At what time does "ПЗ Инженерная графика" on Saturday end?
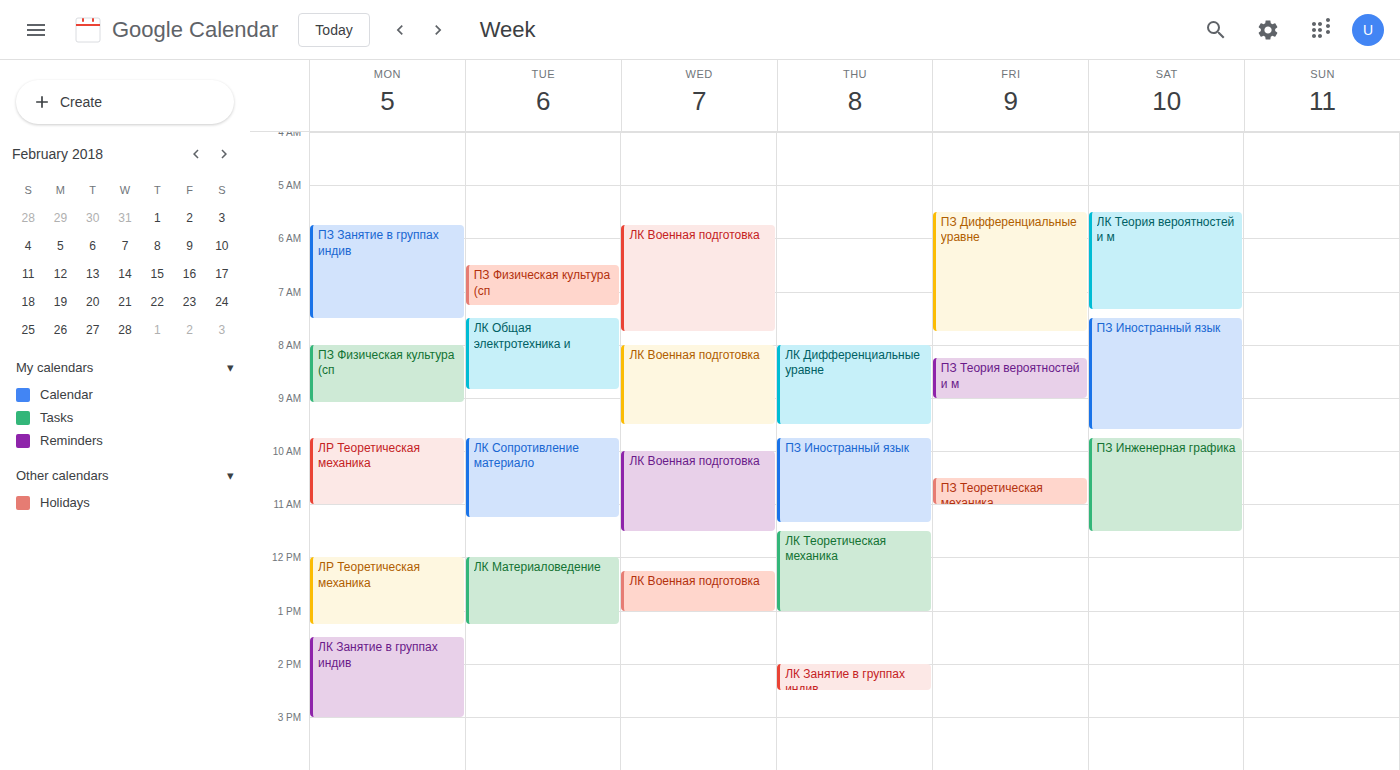
11:30 AM